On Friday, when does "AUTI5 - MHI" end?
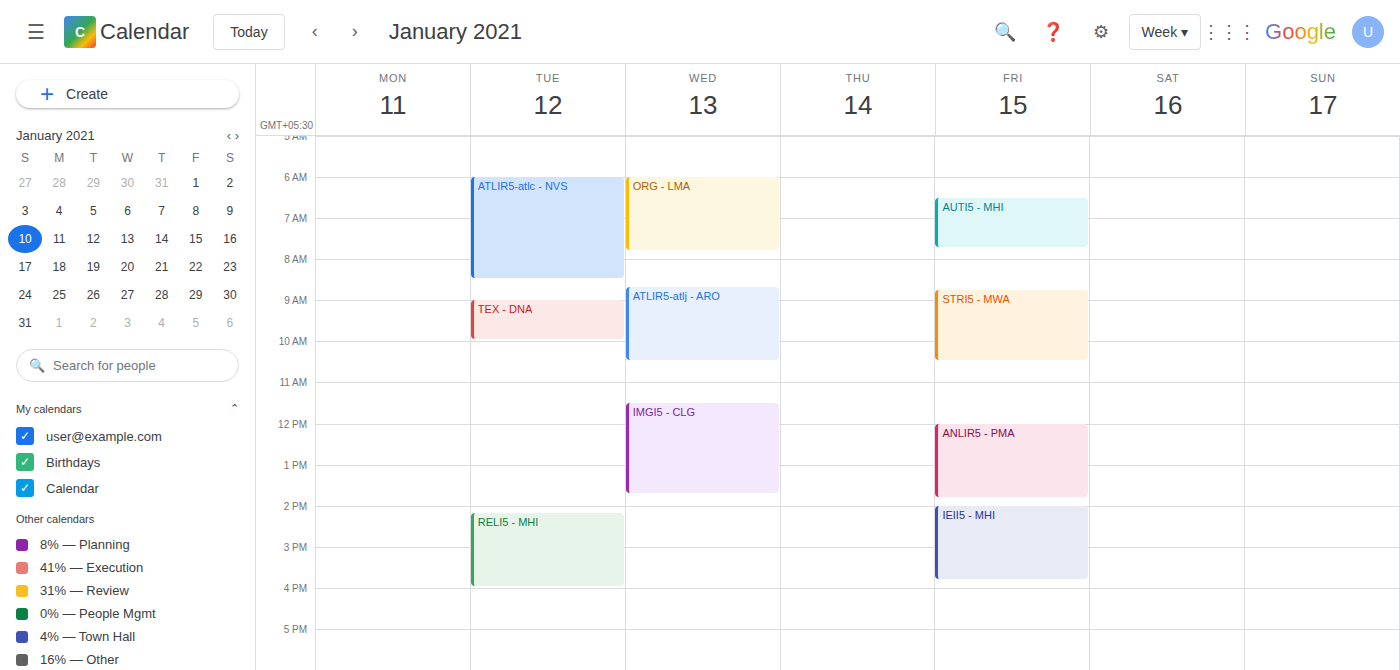
7:45 AM